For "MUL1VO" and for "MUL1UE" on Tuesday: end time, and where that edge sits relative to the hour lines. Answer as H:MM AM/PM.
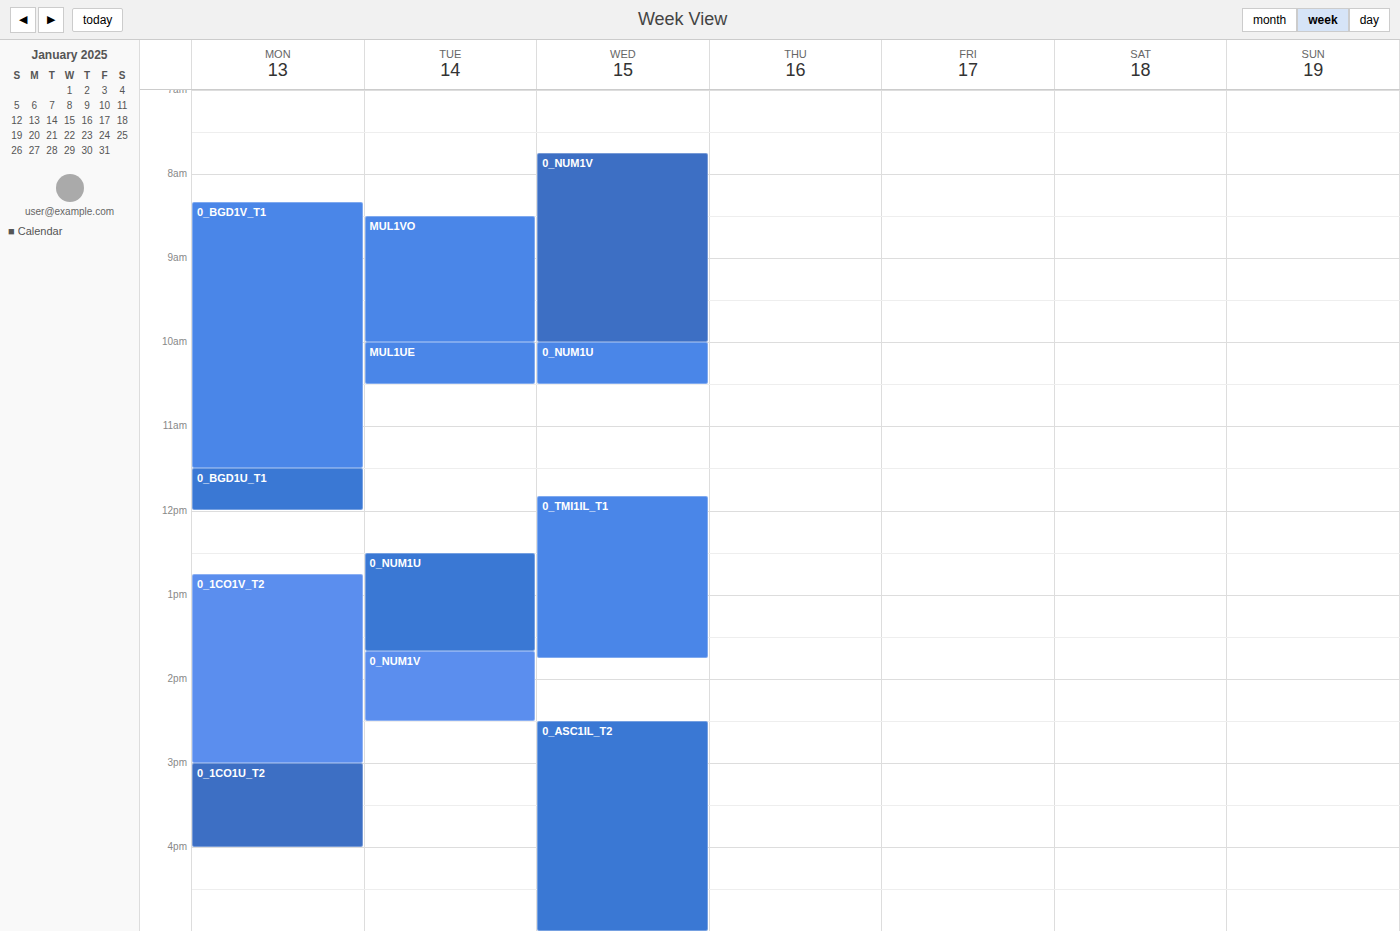
"MUL1VO": 10:00 AM, exactly on the 10 AM line. "MUL1UE": 10:30 AM, halfway between the 10 AM and 11 AM lines.